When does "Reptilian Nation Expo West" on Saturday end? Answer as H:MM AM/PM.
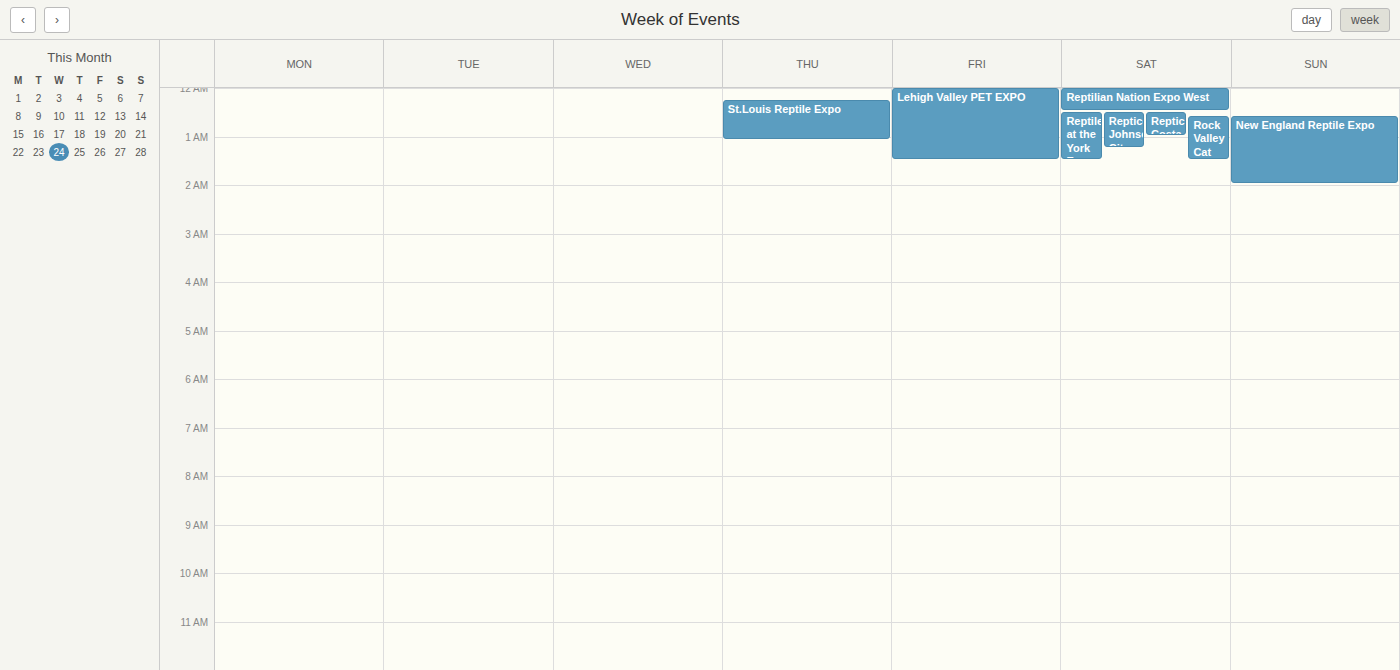
12:30 AM